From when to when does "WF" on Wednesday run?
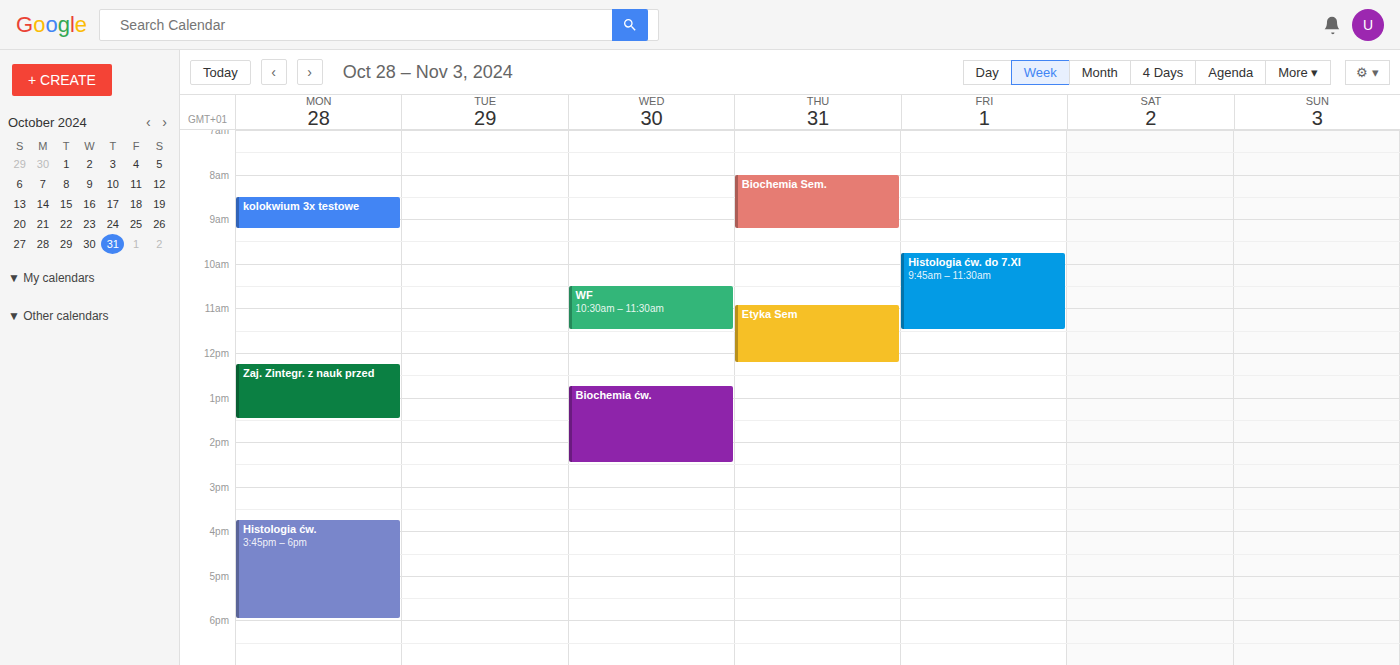
10:30 to 11:30